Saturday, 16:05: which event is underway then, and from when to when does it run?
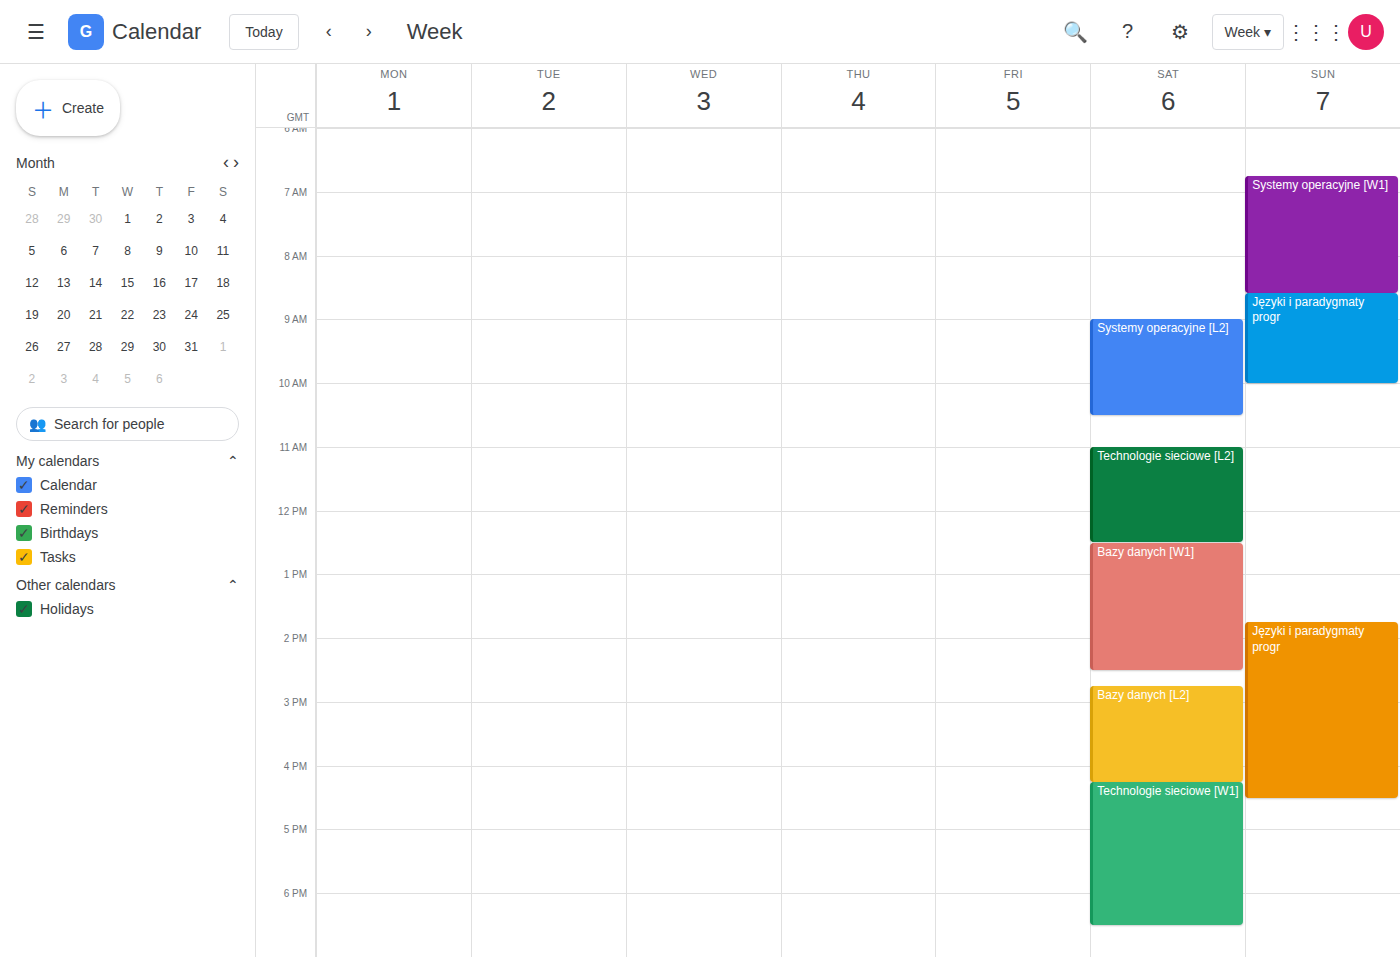
"Bazy danych [L2]", 14:45 to 16:15